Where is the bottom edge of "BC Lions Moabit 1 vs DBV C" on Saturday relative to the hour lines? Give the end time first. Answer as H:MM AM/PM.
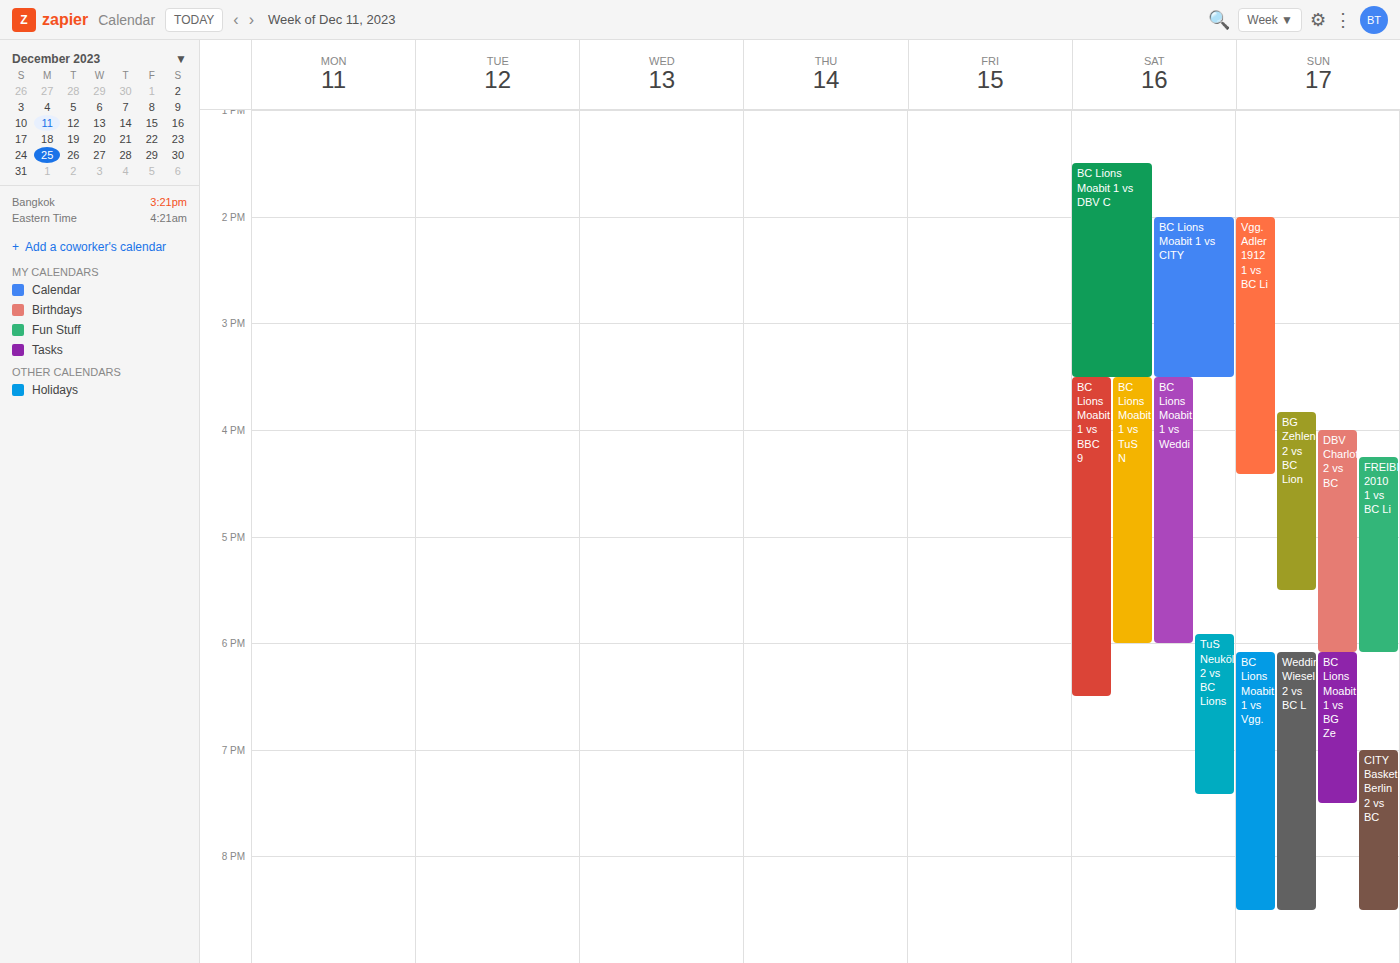
3:30 PM -- halfway between the 3 PM and 4 PM lines.